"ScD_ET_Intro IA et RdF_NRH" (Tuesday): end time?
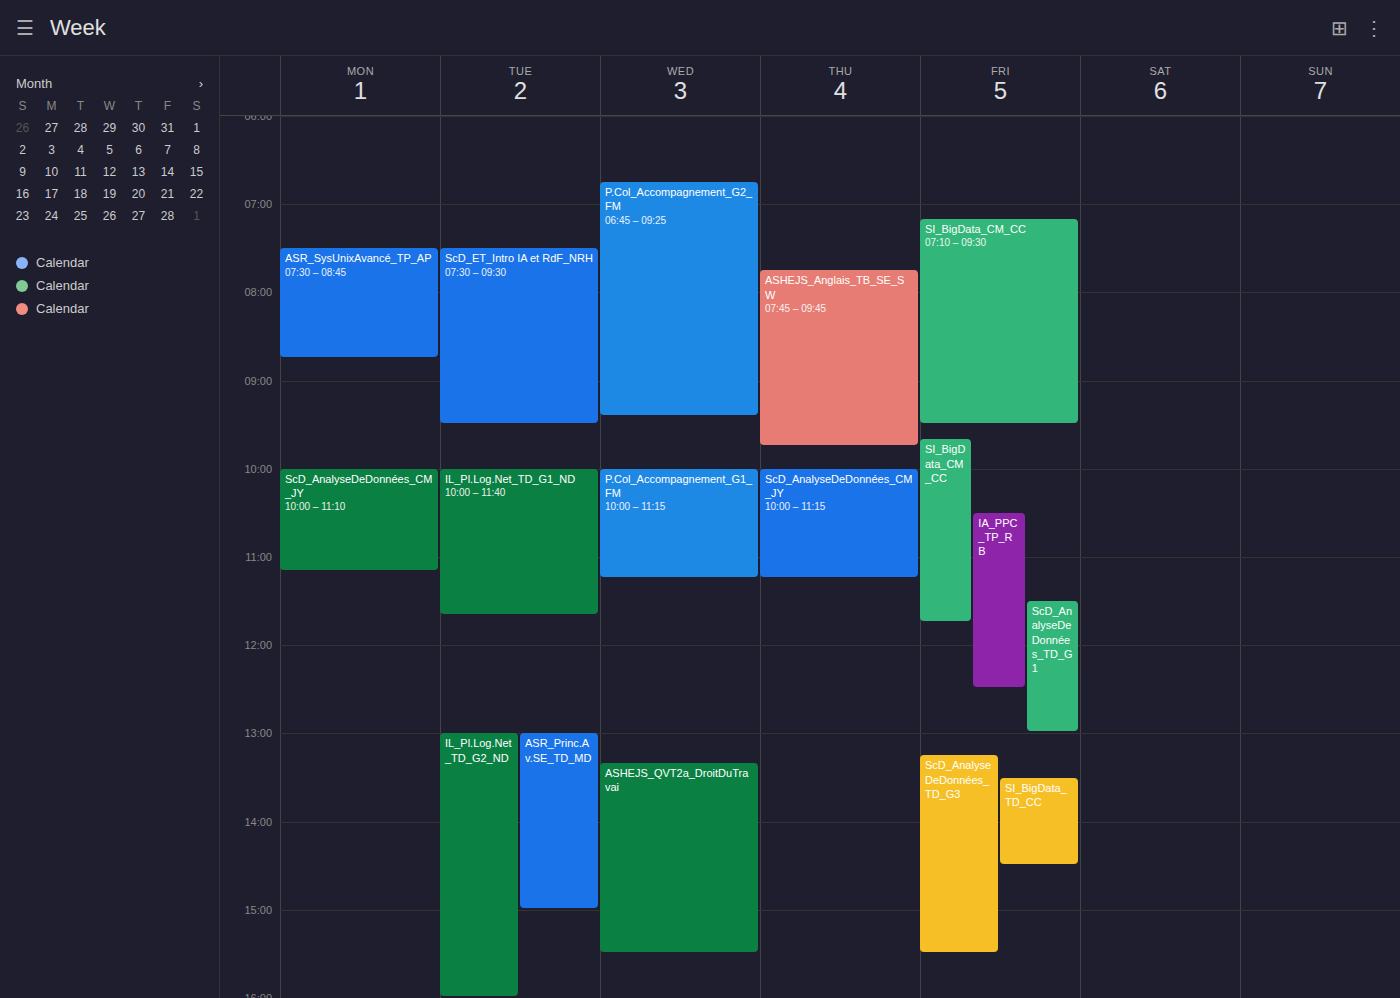
09:30